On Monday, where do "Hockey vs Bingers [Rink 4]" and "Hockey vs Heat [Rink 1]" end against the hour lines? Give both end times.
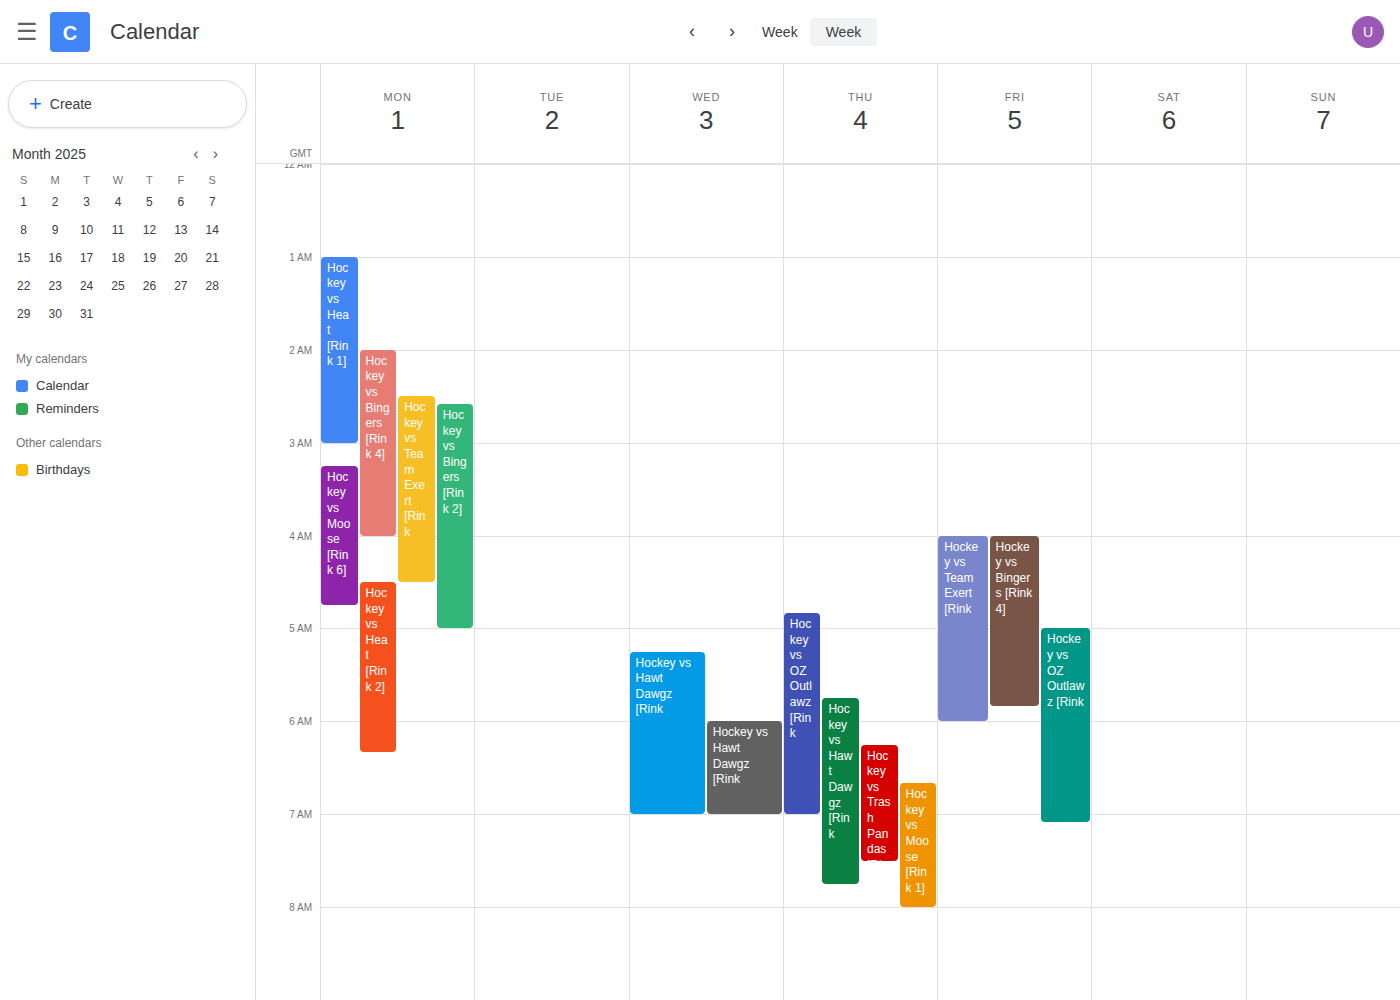
"Hockey vs Bingers [Rink 4]": 4:00 AM, exactly on the 4 AM line. "Hockey vs Heat [Rink 1]": 3:00 AM, exactly on the 3 AM line.